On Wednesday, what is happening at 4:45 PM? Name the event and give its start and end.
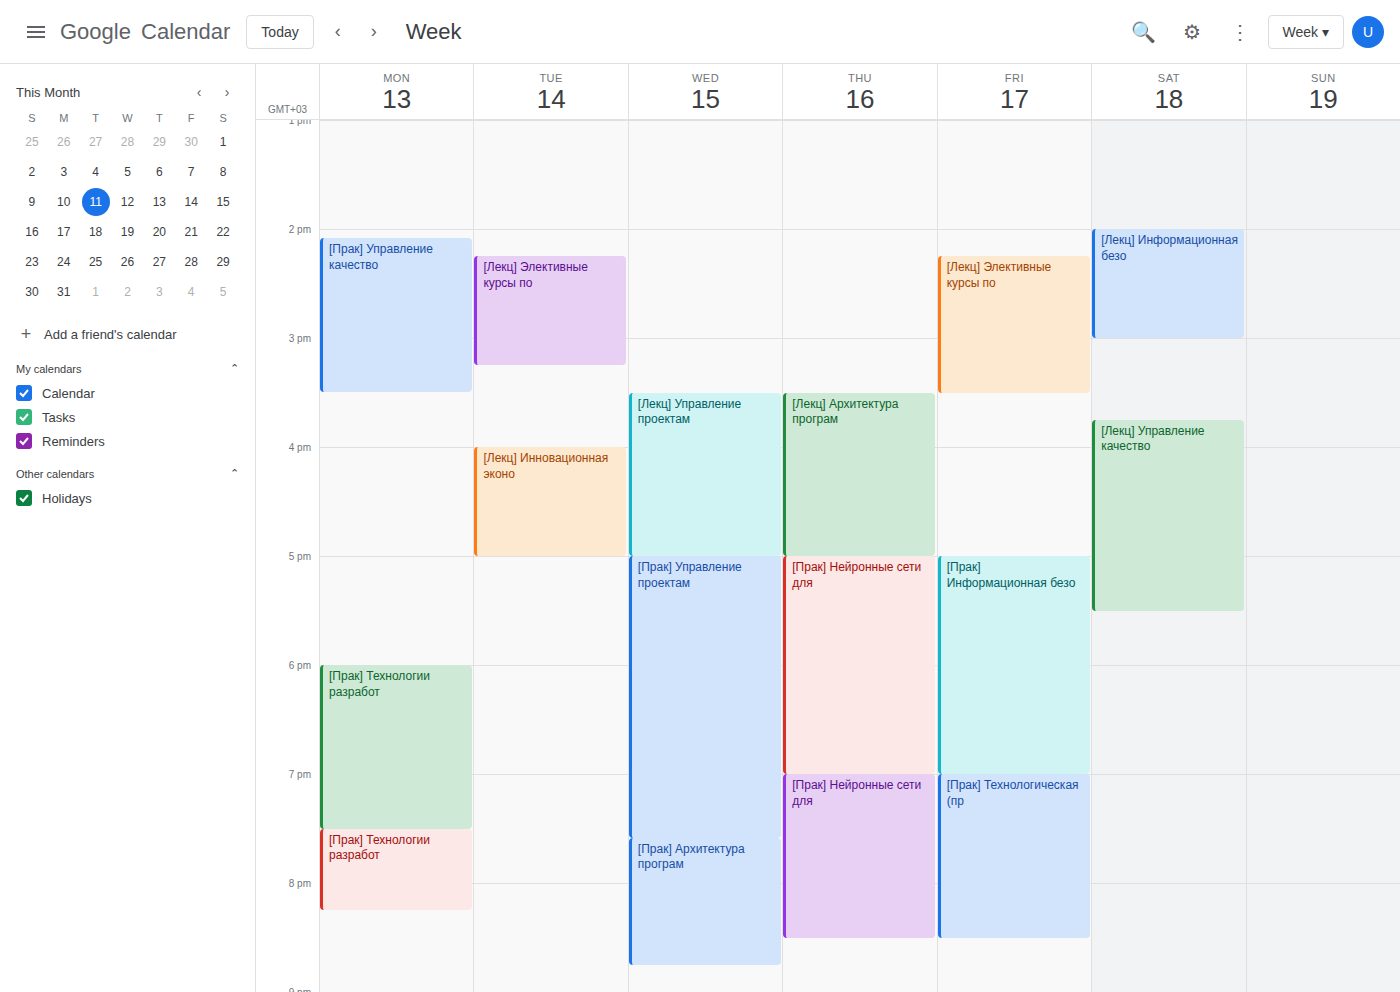
"[Лекц] Управление проектам", 3:30 PM to 5:00 PM